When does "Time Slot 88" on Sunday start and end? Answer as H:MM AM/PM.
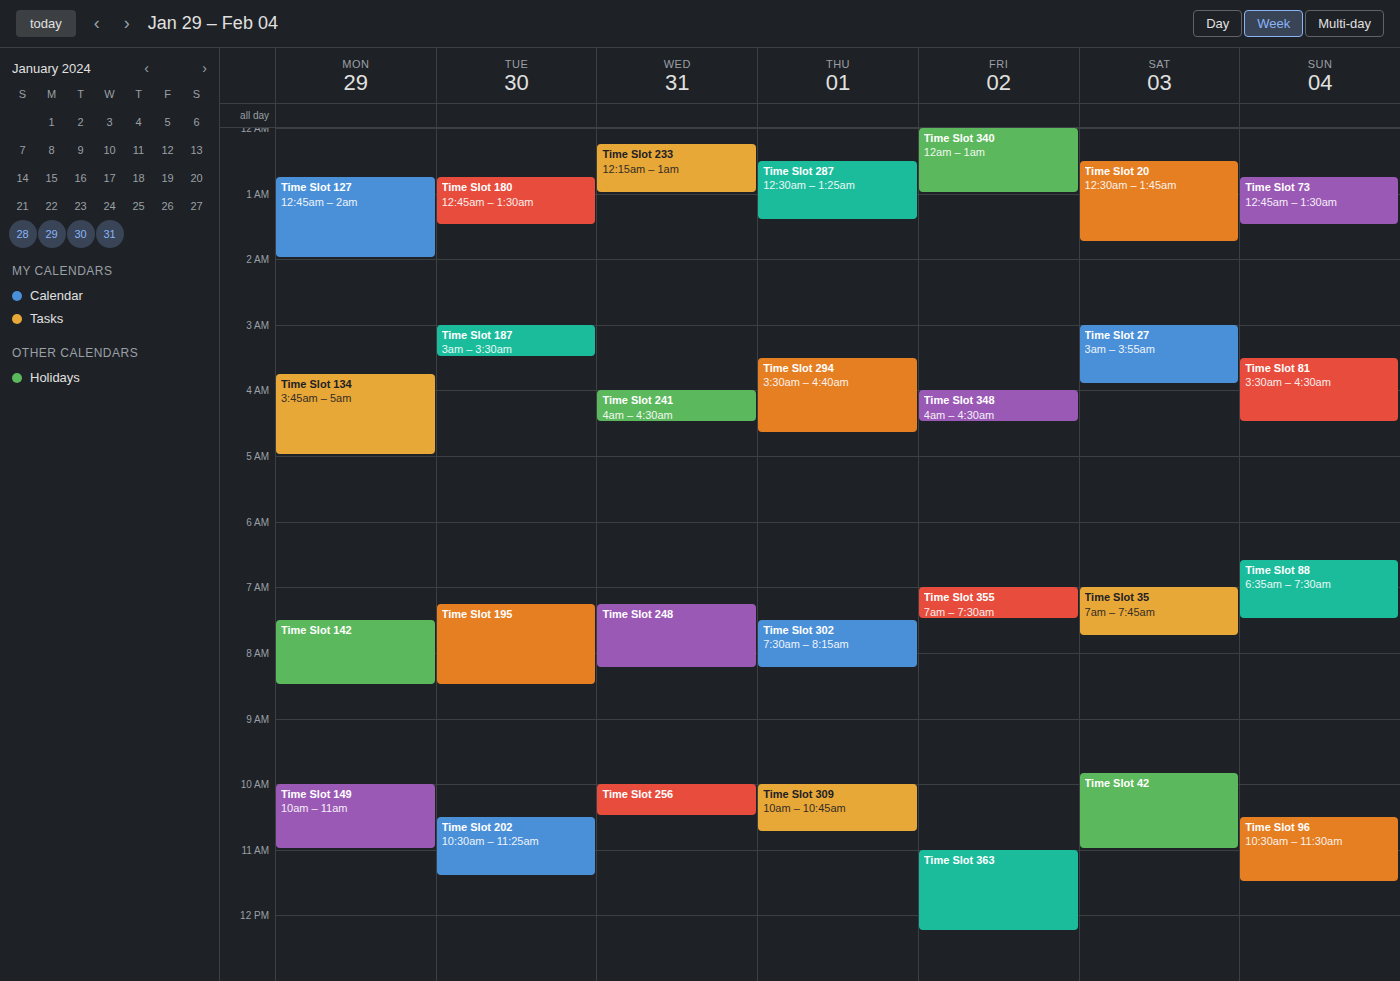
6:35 AM to 7:30 AM